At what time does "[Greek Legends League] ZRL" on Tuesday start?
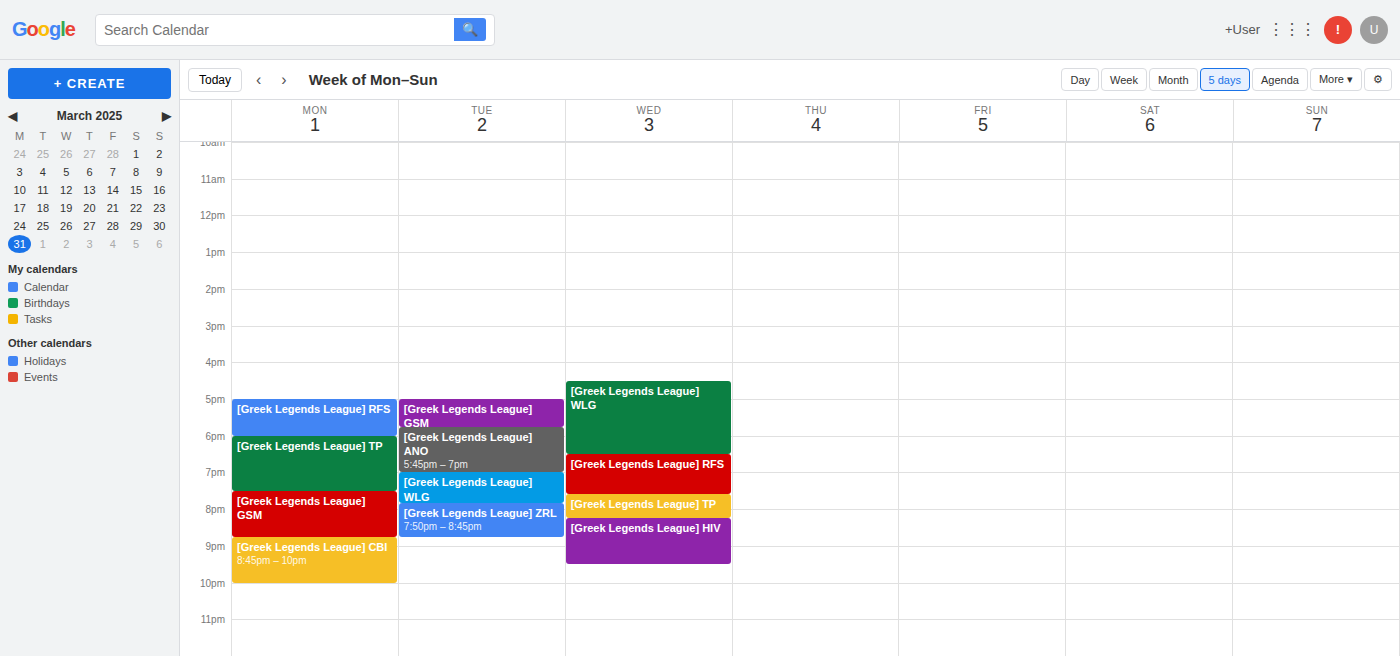
7:50 PM